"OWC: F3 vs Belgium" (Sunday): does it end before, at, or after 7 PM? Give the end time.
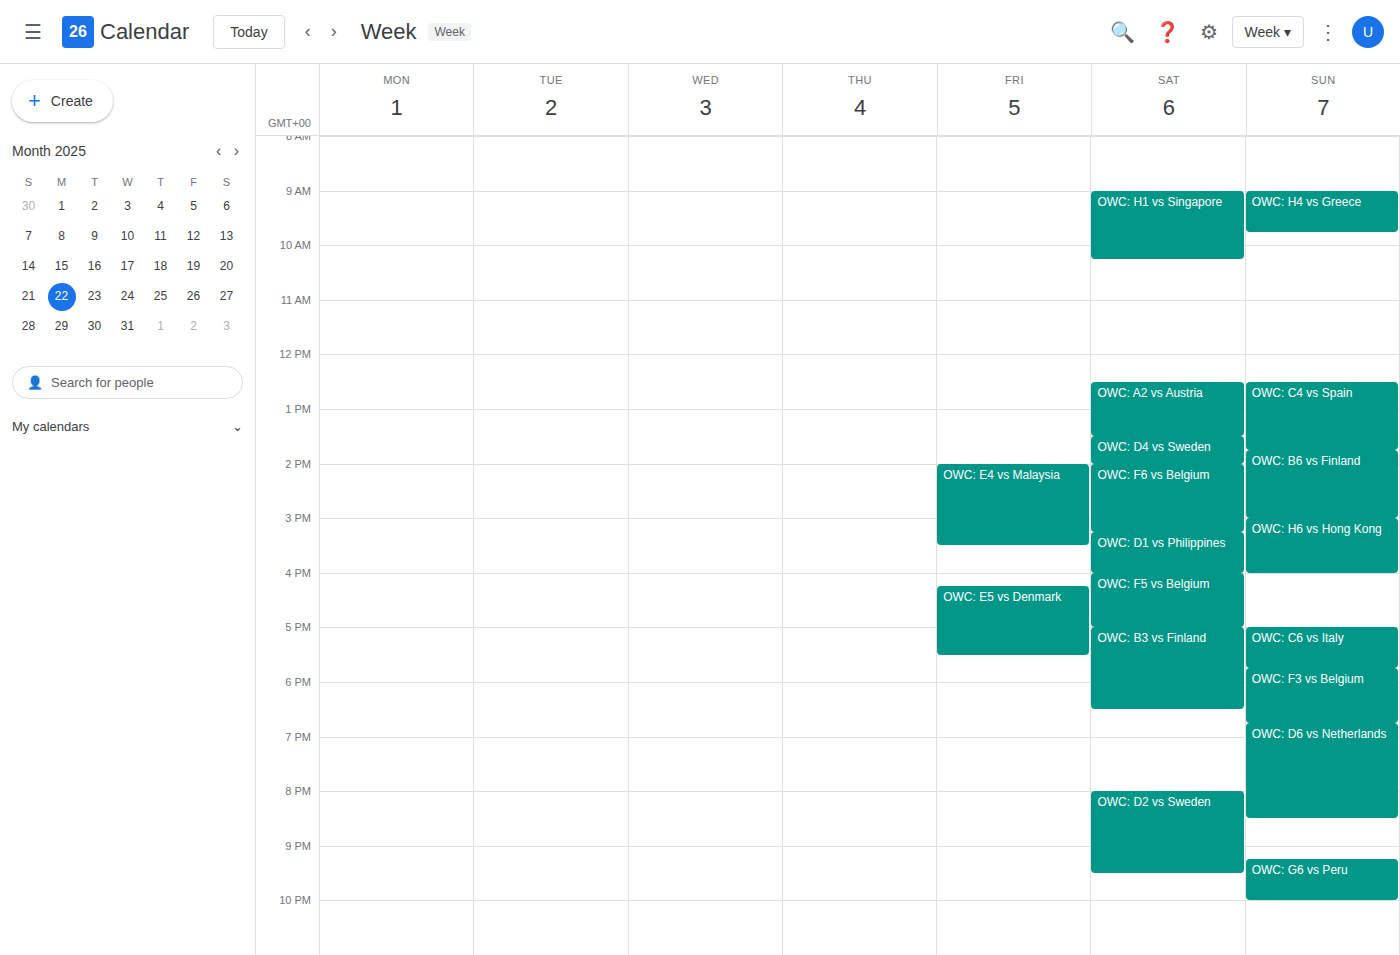
6:45 PM -- before 7 PM, 15 minutes above the 7 PM line.